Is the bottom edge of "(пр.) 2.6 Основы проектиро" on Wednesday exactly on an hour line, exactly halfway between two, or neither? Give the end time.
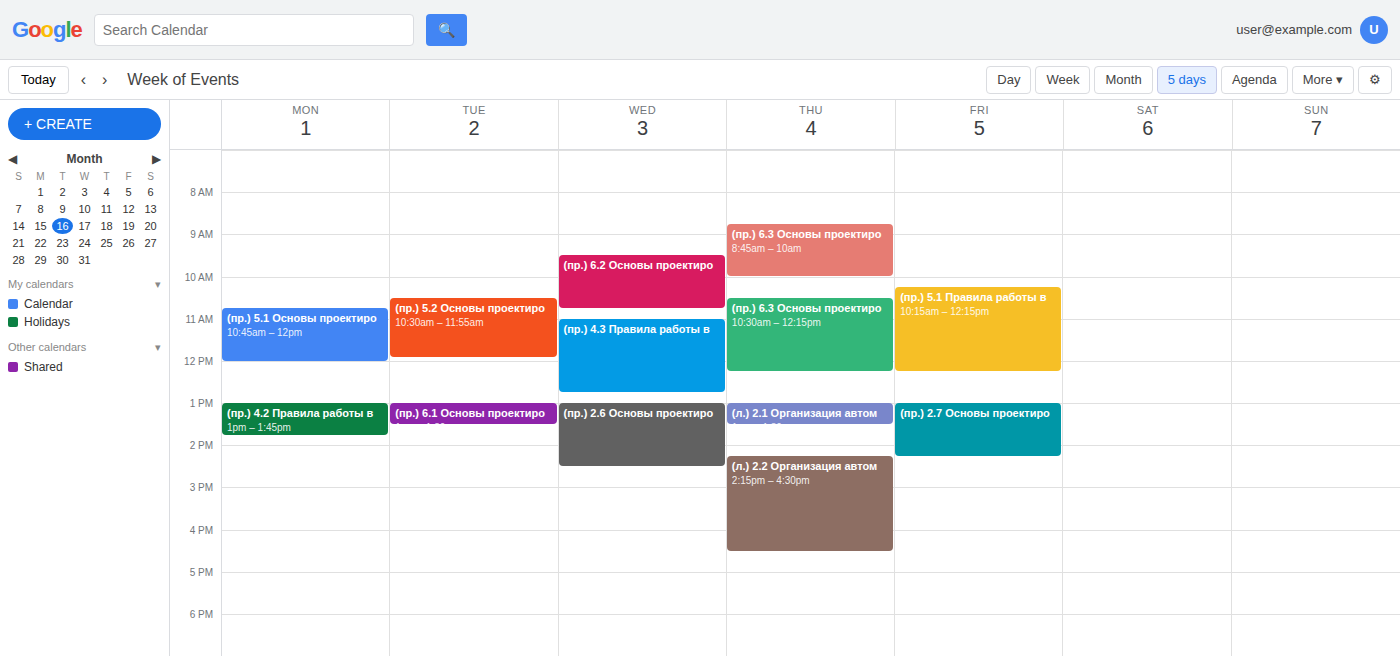
2:30 PM -- halfway between the 2 PM and 3 PM lines.